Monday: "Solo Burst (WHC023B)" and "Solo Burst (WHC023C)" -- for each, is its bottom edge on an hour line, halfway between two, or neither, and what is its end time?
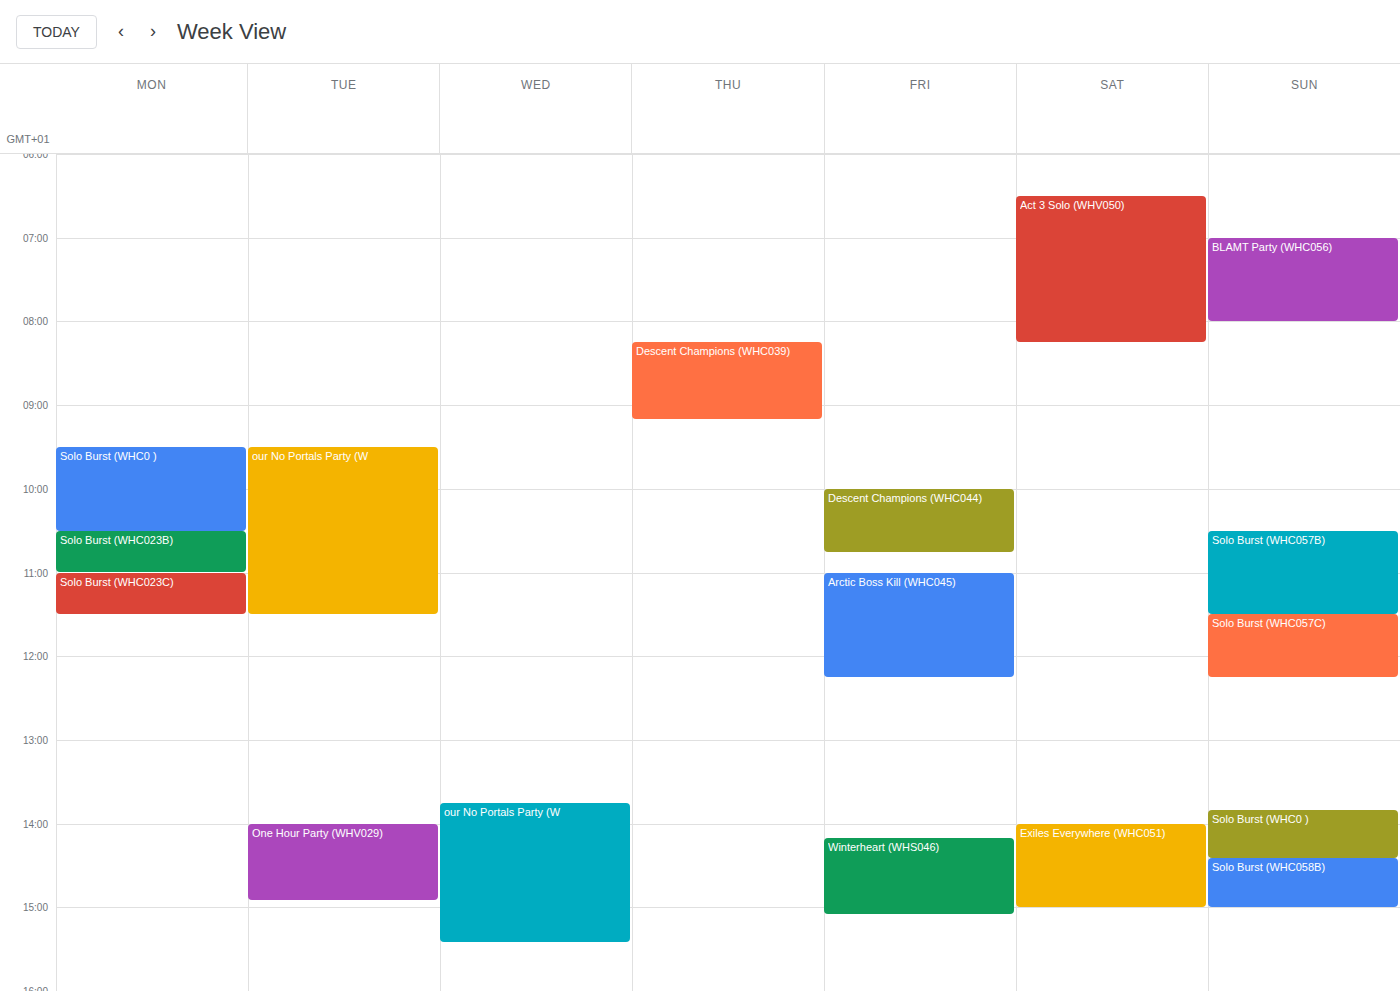
"Solo Burst (WHC023B)": 11:00 AM, exactly on the 11 AM line. "Solo Burst (WHC023C)": 11:30 AM, halfway between the 11 AM and 12 PM lines.